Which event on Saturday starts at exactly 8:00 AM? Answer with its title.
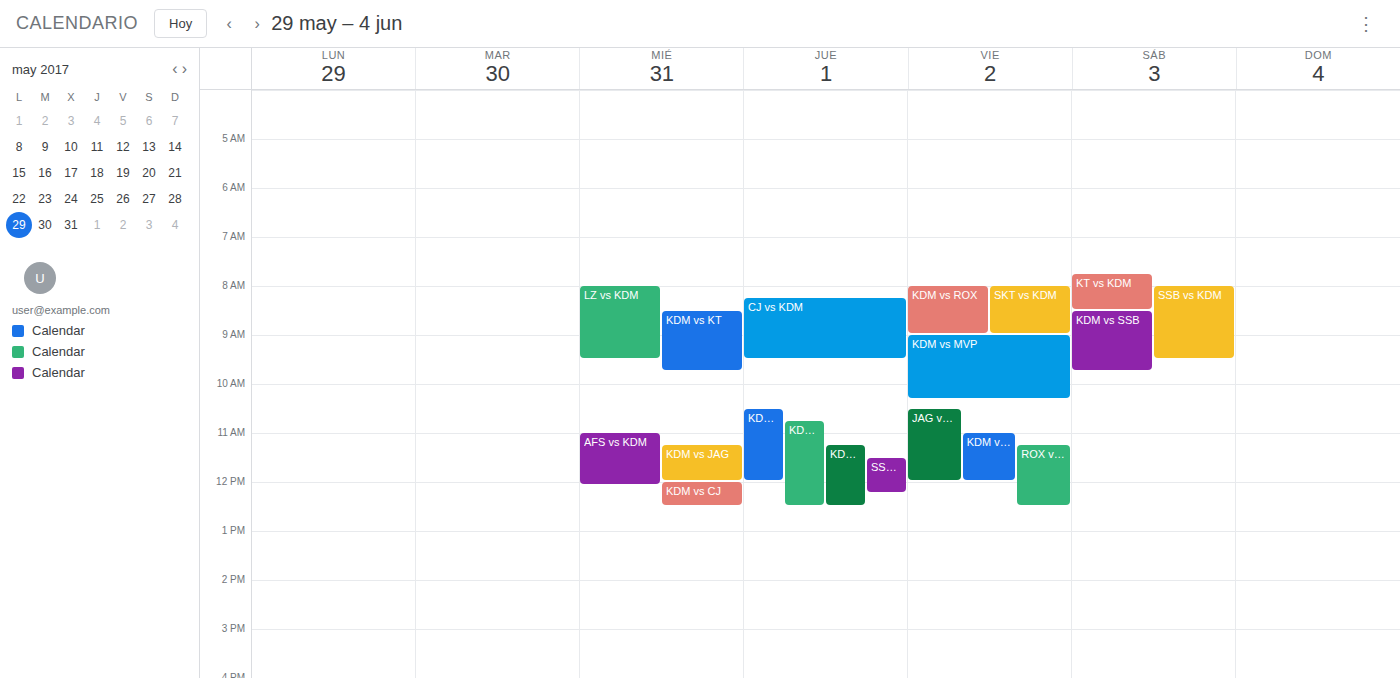
"SSB vs KDM"